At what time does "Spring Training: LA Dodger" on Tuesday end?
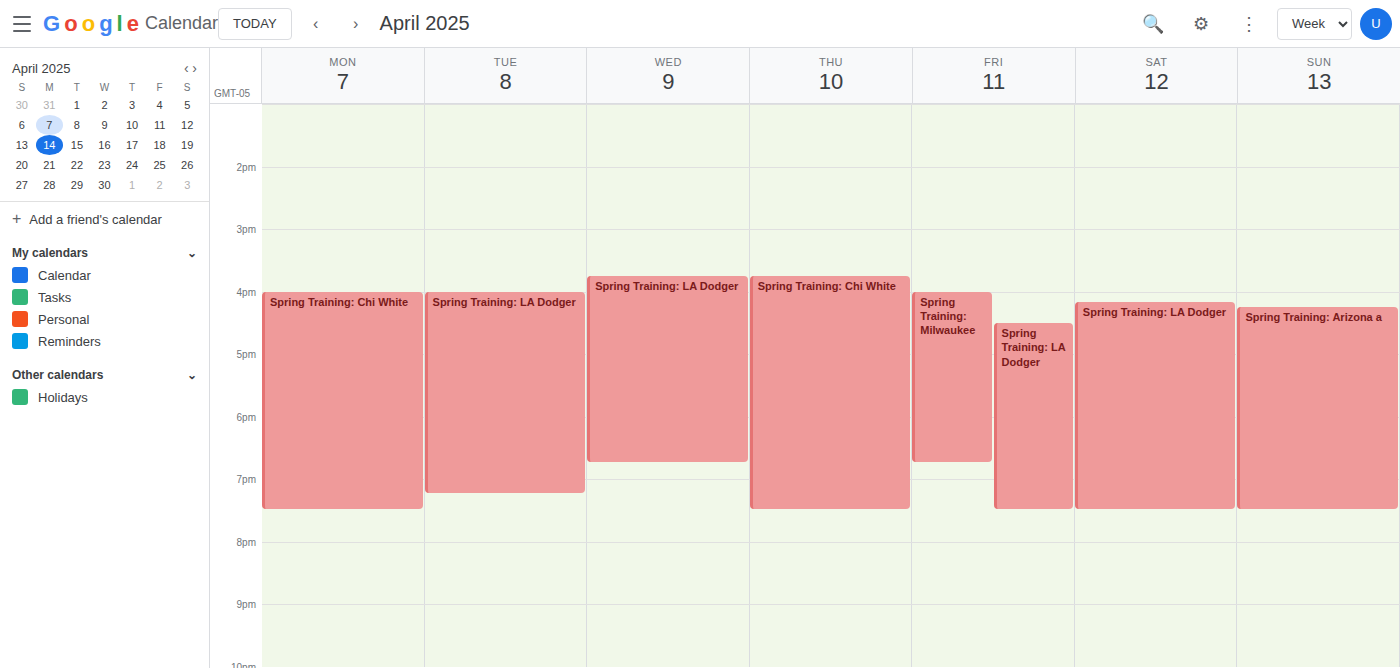
7:15 PM